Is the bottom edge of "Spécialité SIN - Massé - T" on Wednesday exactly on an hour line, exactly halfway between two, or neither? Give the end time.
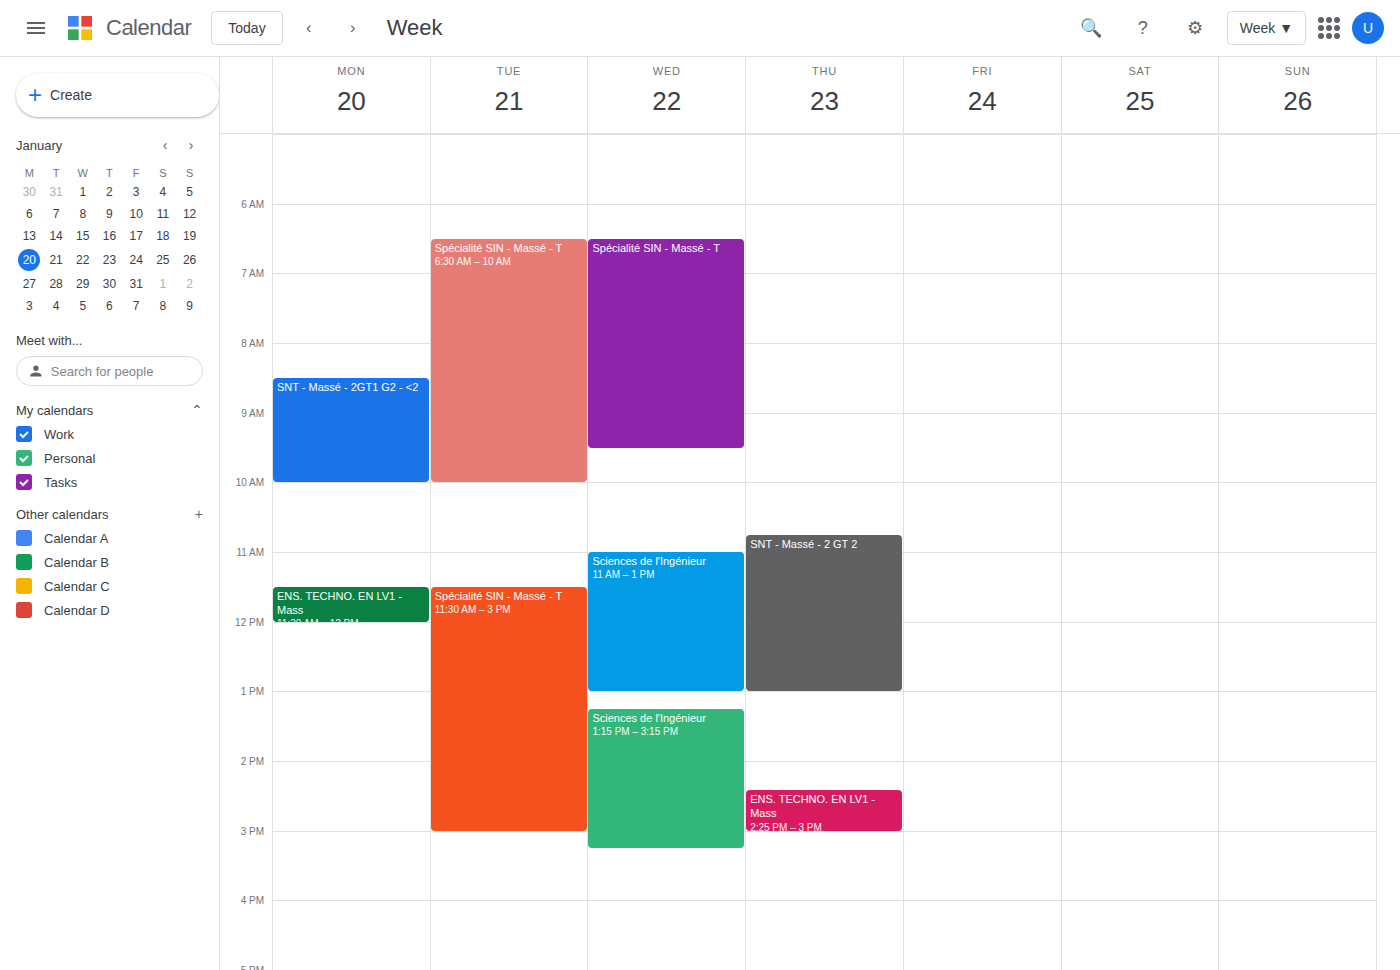
9:30 AM -- halfway between the 9 AM and 10 AM lines.